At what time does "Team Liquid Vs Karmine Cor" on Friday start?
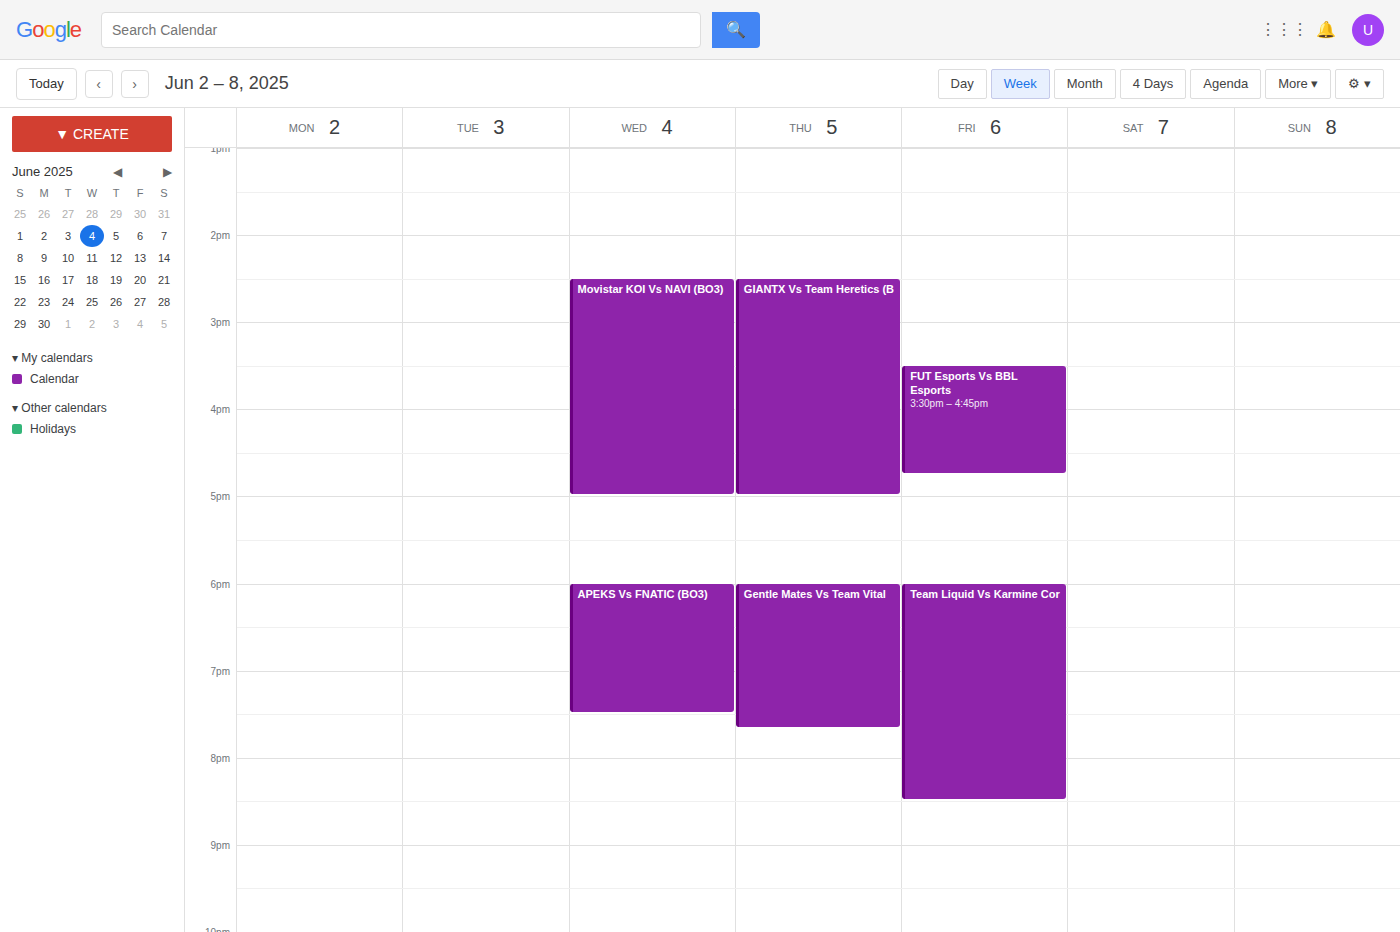
6:00 PM